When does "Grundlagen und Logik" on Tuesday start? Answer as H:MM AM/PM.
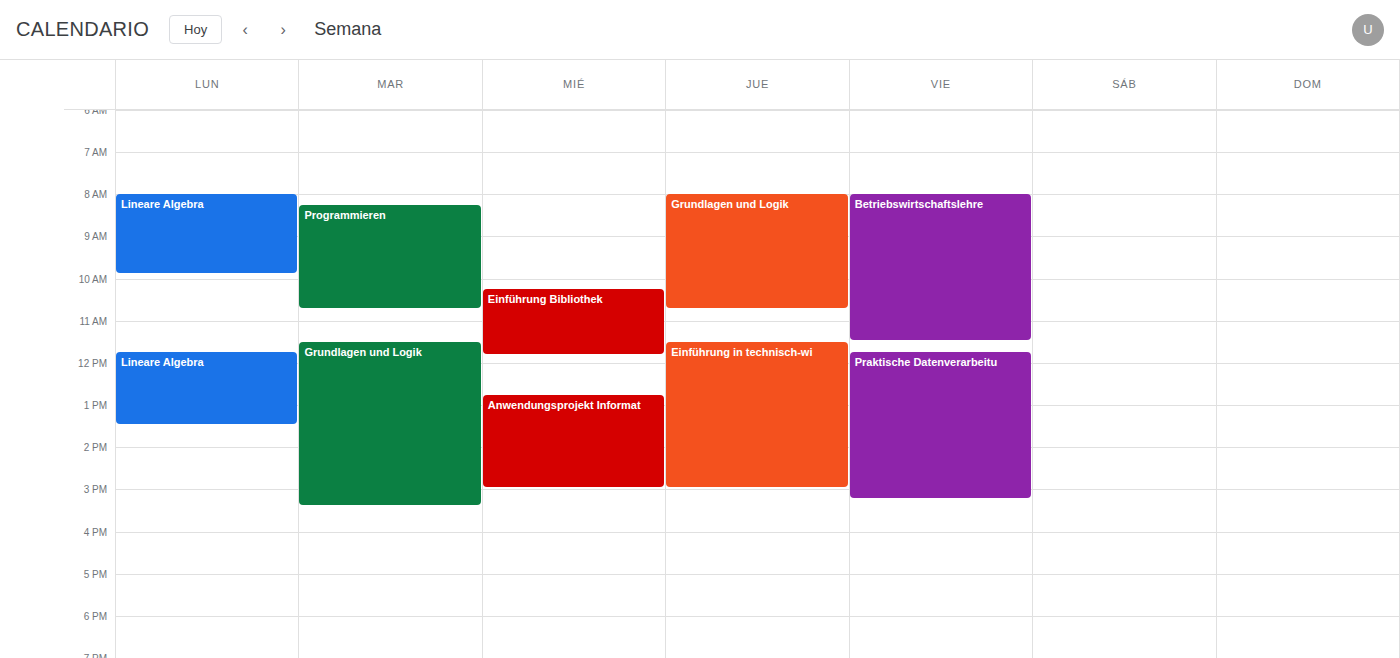
11:30 AM